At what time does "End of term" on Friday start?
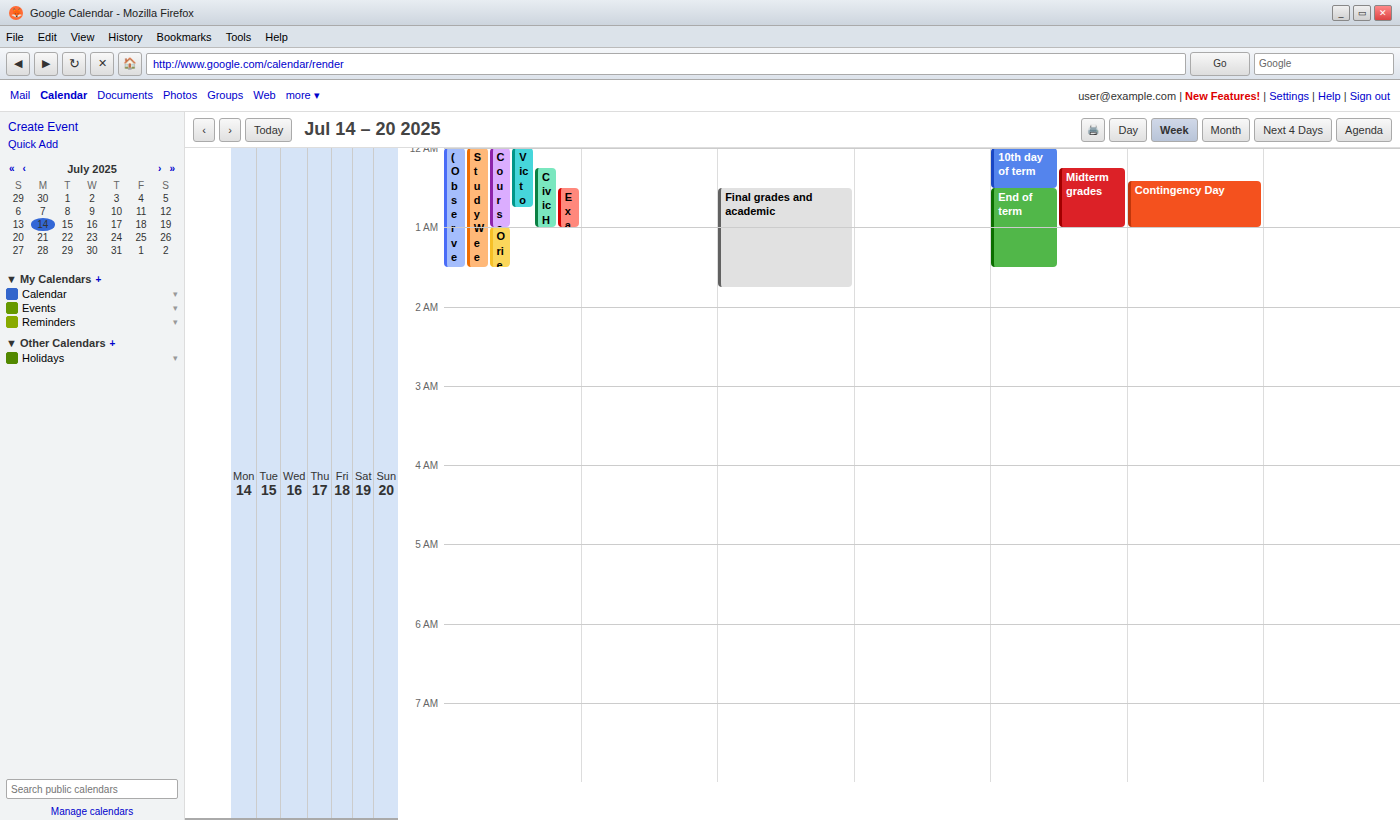
12:30 AM